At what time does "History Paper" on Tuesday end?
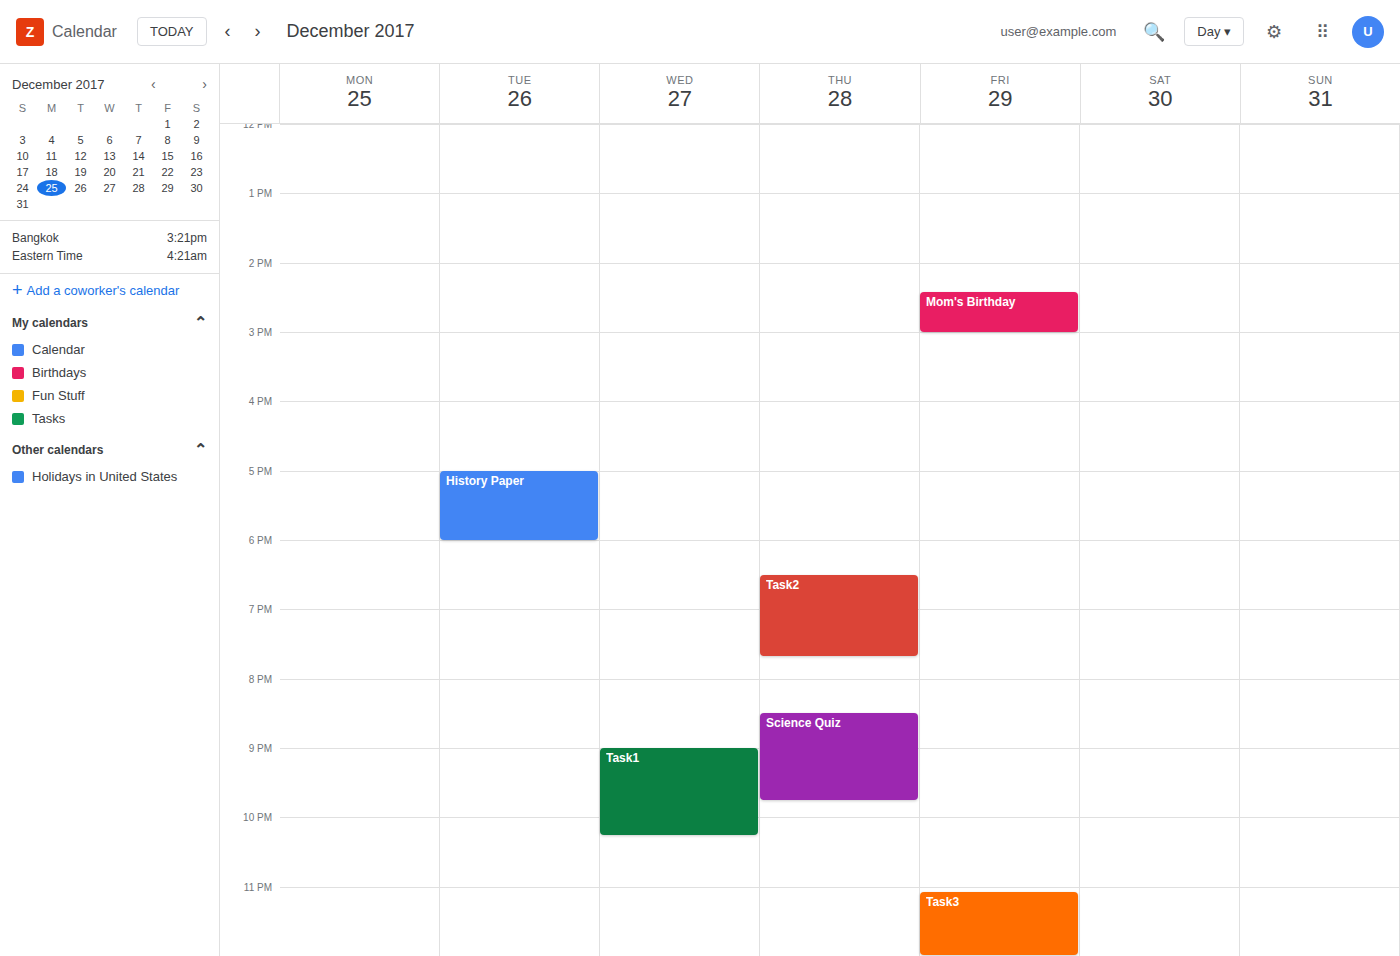
6:00 PM